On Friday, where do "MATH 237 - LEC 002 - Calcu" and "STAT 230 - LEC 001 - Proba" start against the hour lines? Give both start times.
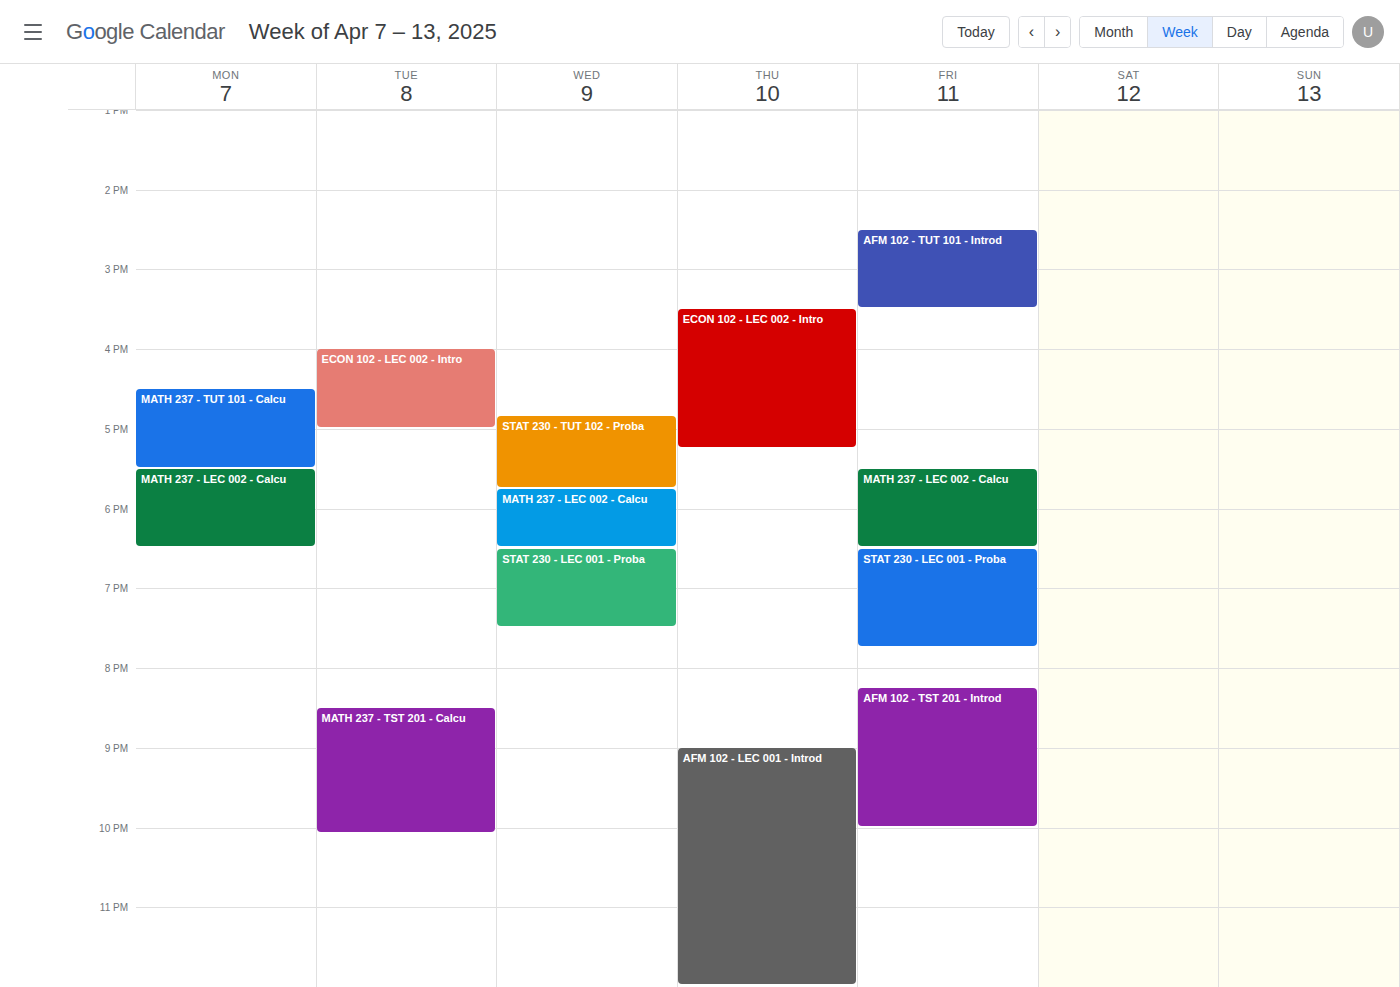
"MATH 237 - LEC 002 - Calcu": 17:30, halfway between the 17:00 and 18:00 lines. "STAT 230 - LEC 001 - Proba": 18:30, halfway between the 18:00 and 19:00 lines.